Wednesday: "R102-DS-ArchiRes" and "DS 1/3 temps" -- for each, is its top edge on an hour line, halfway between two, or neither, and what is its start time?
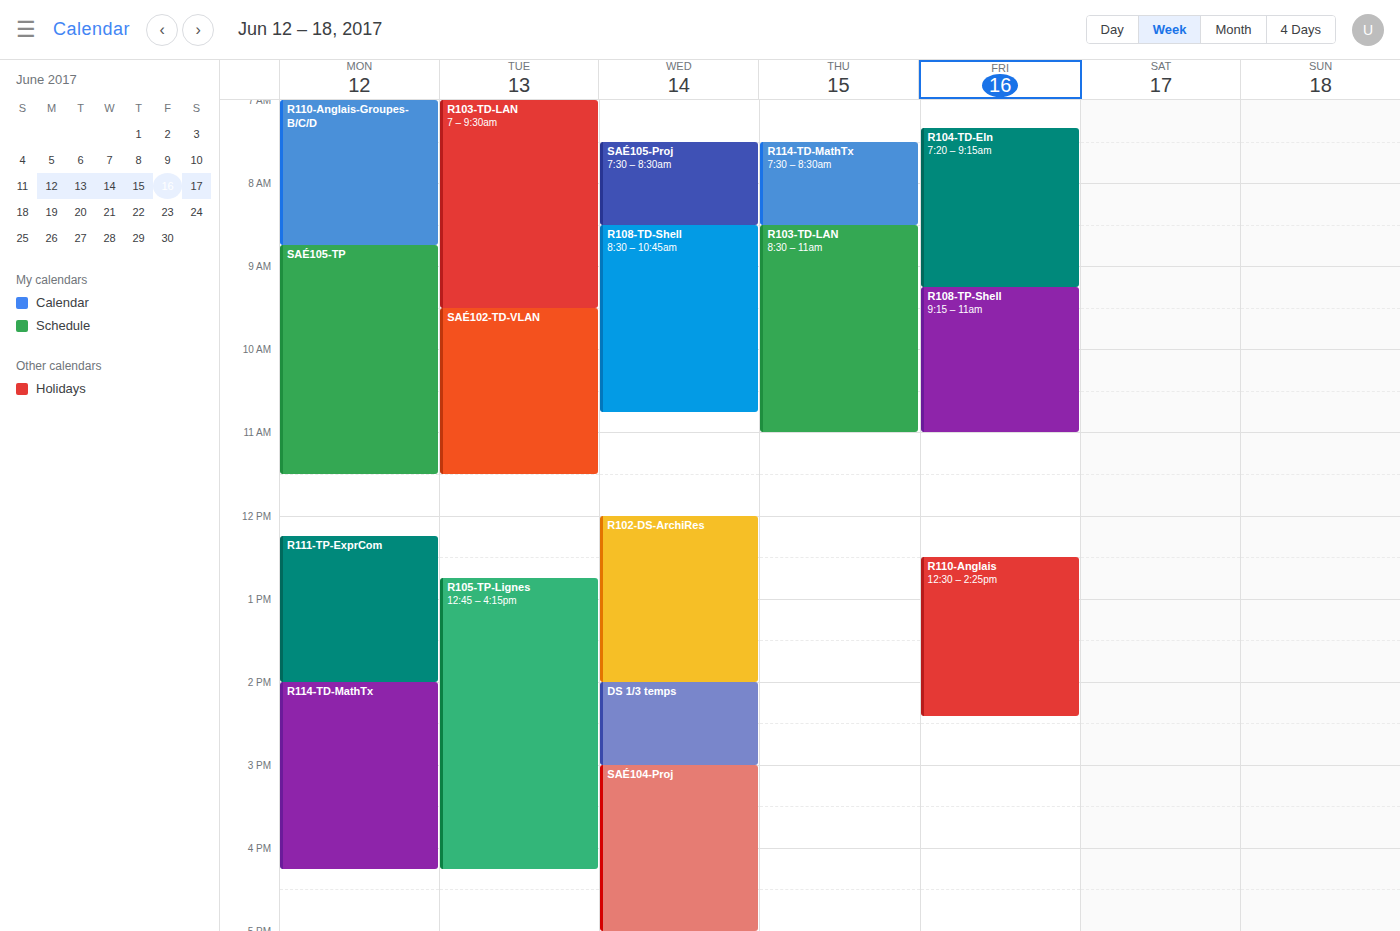
"R102-DS-ArchiRes": 12:00 PM, exactly on the 12 PM line. "DS 1/3 temps": 2:00 PM, exactly on the 2 PM line.